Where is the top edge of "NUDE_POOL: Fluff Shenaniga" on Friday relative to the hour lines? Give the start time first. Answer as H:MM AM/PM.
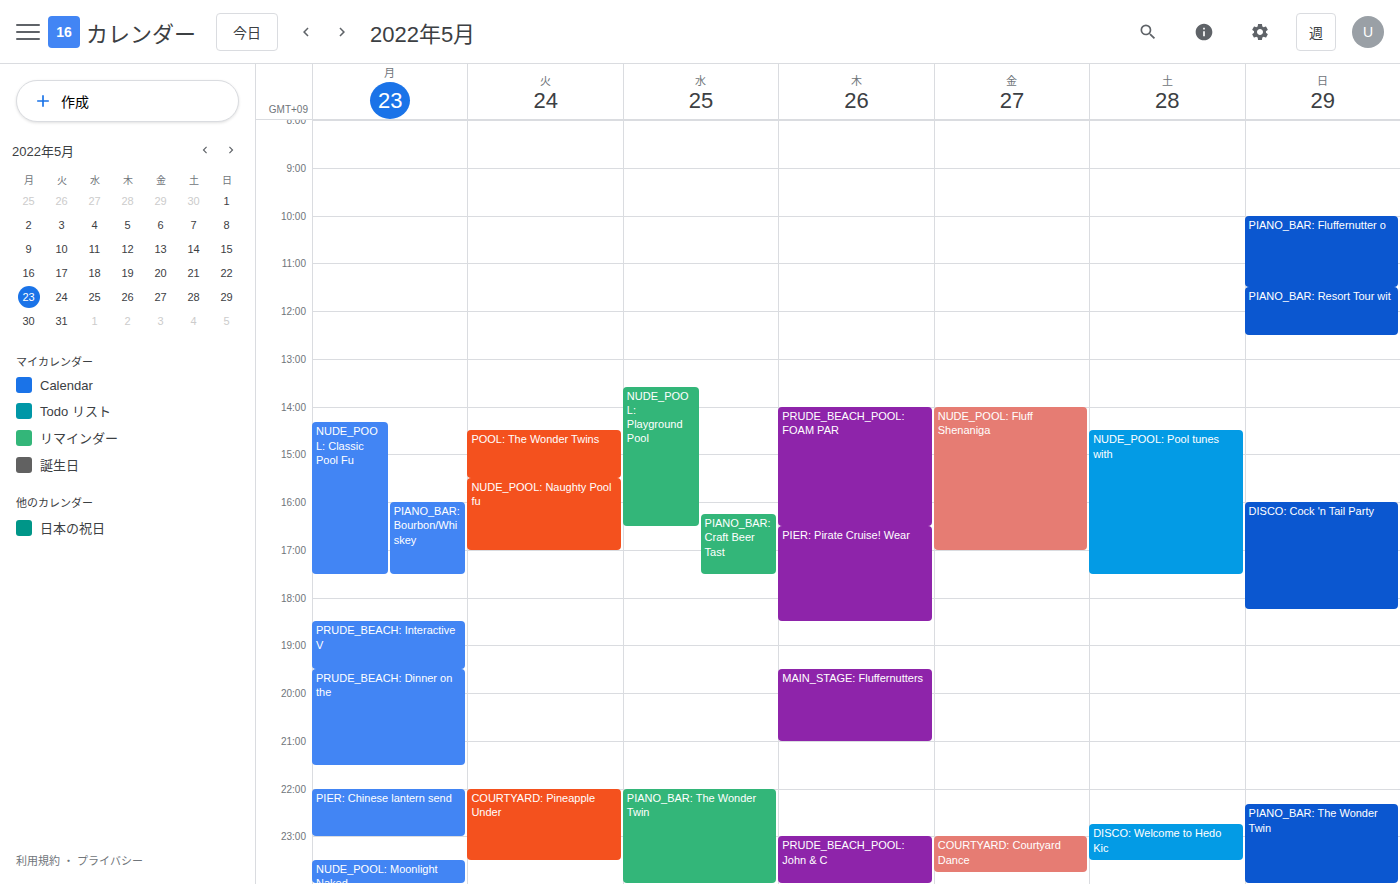
2:00 PM -- exactly on the 2 PM line.